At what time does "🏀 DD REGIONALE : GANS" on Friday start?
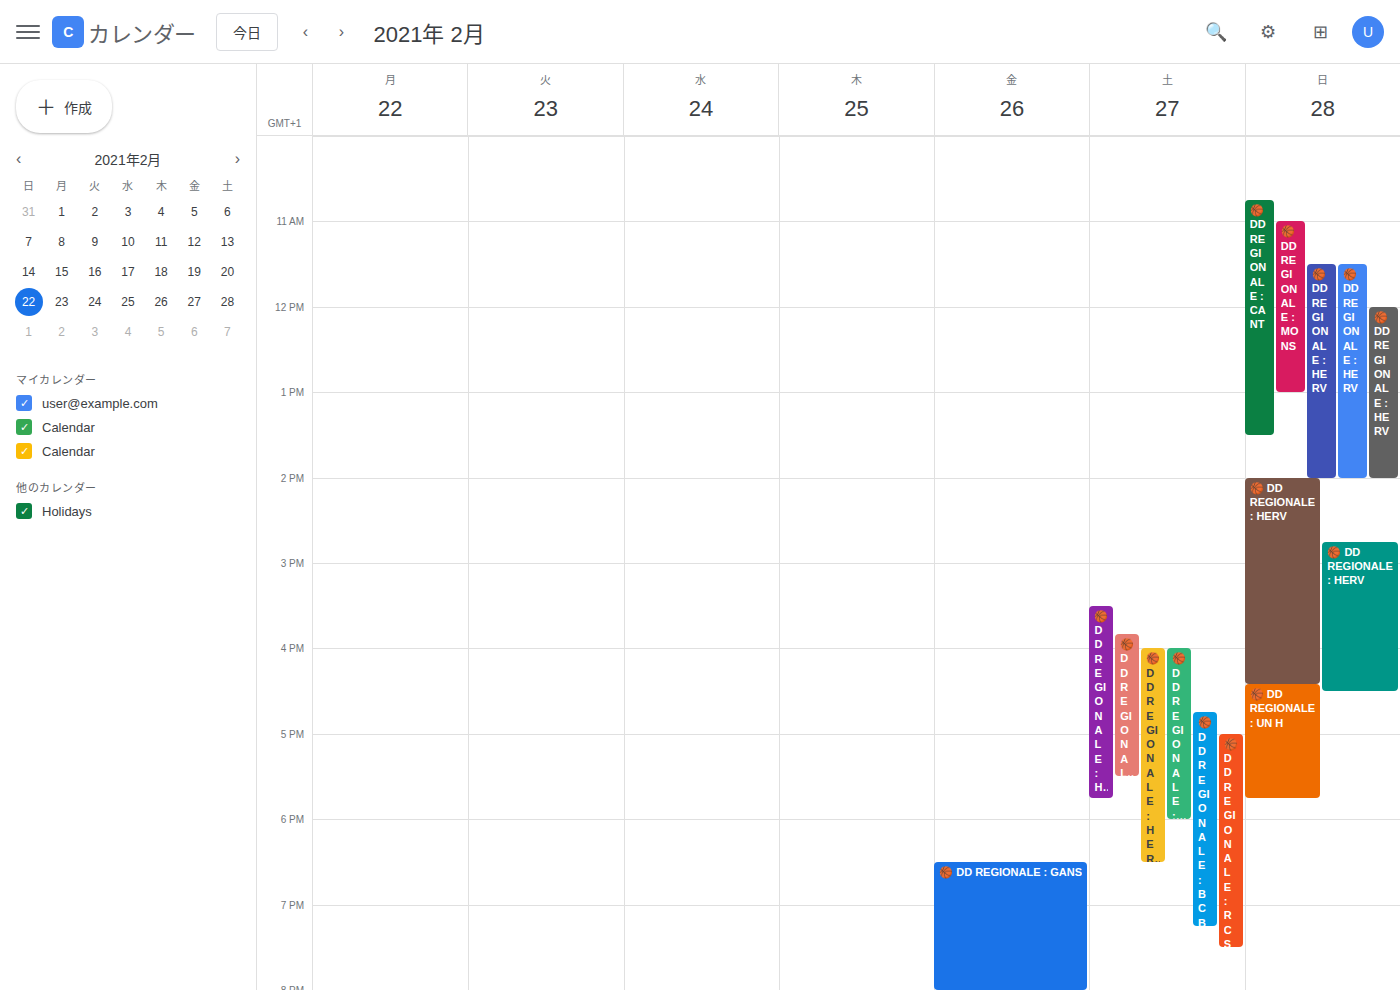
18:30